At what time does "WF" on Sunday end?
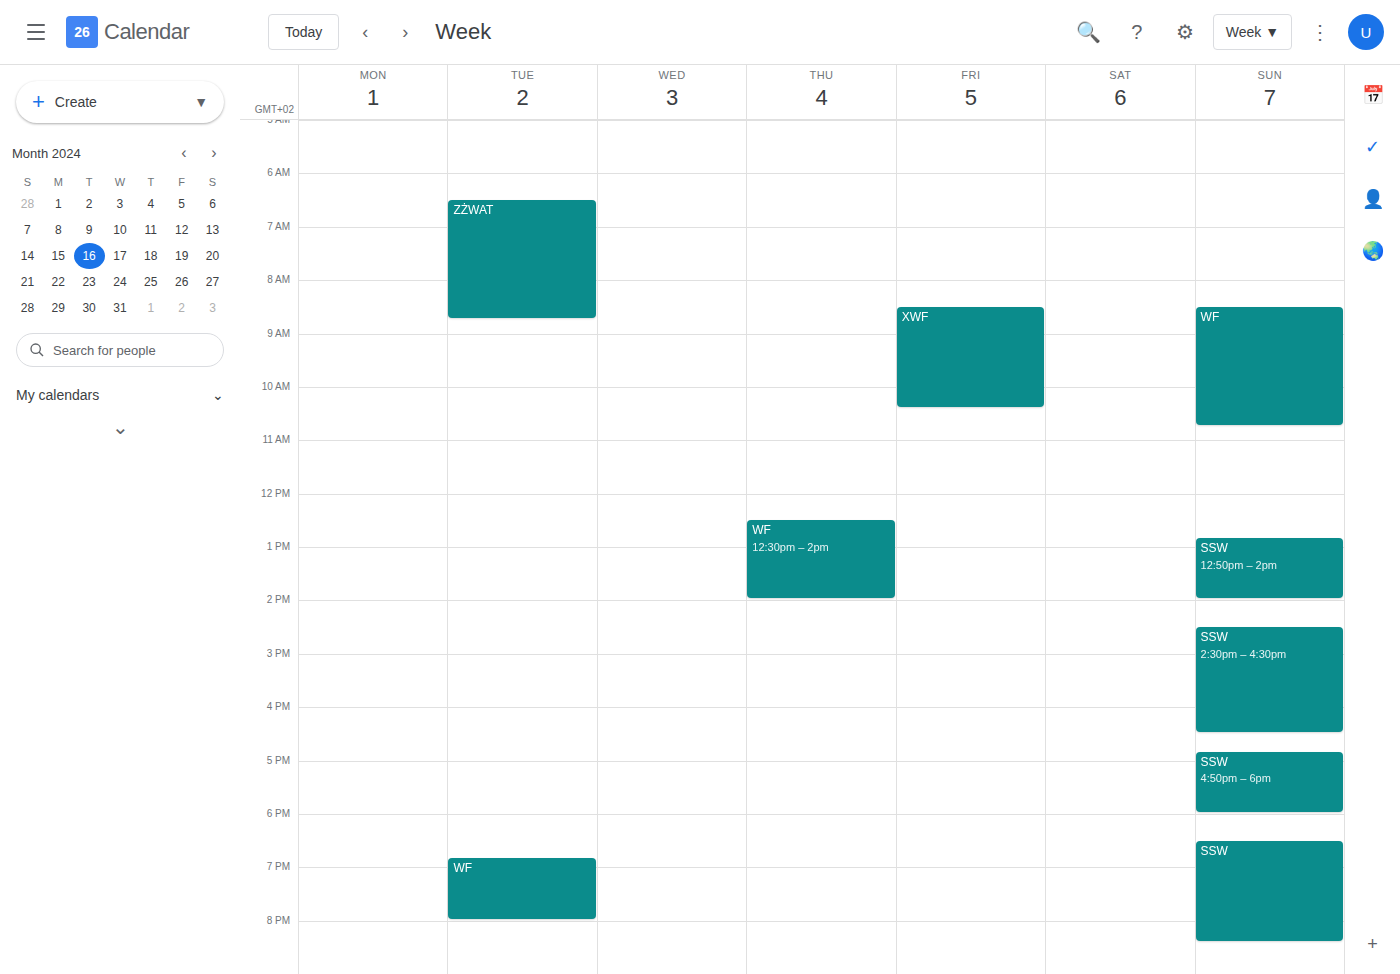
10:45